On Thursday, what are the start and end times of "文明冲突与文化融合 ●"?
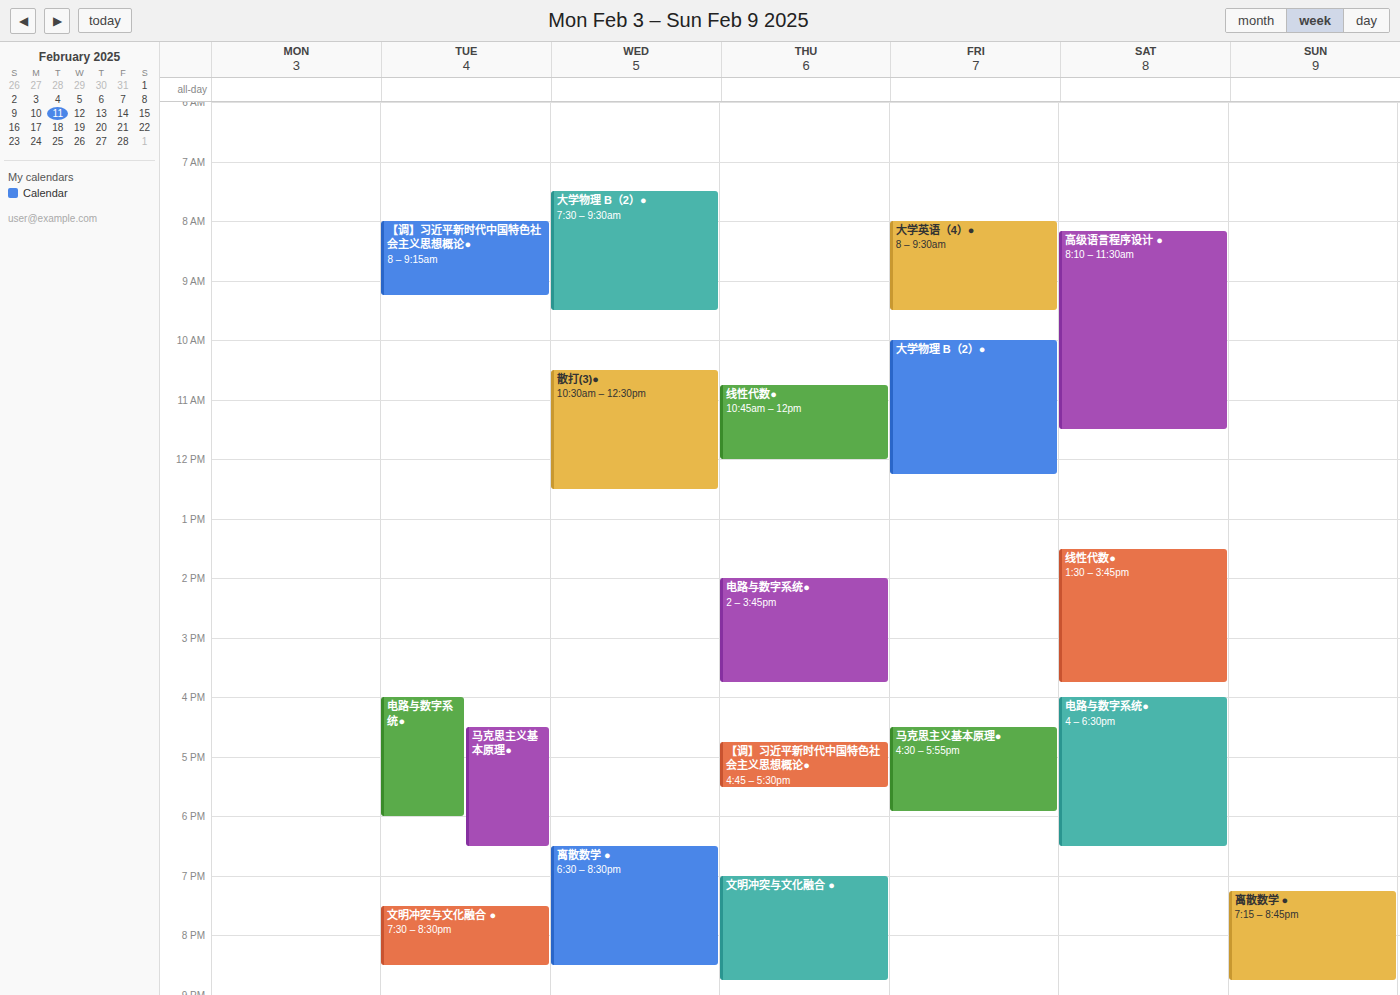
7:00 PM to 8:45 PM